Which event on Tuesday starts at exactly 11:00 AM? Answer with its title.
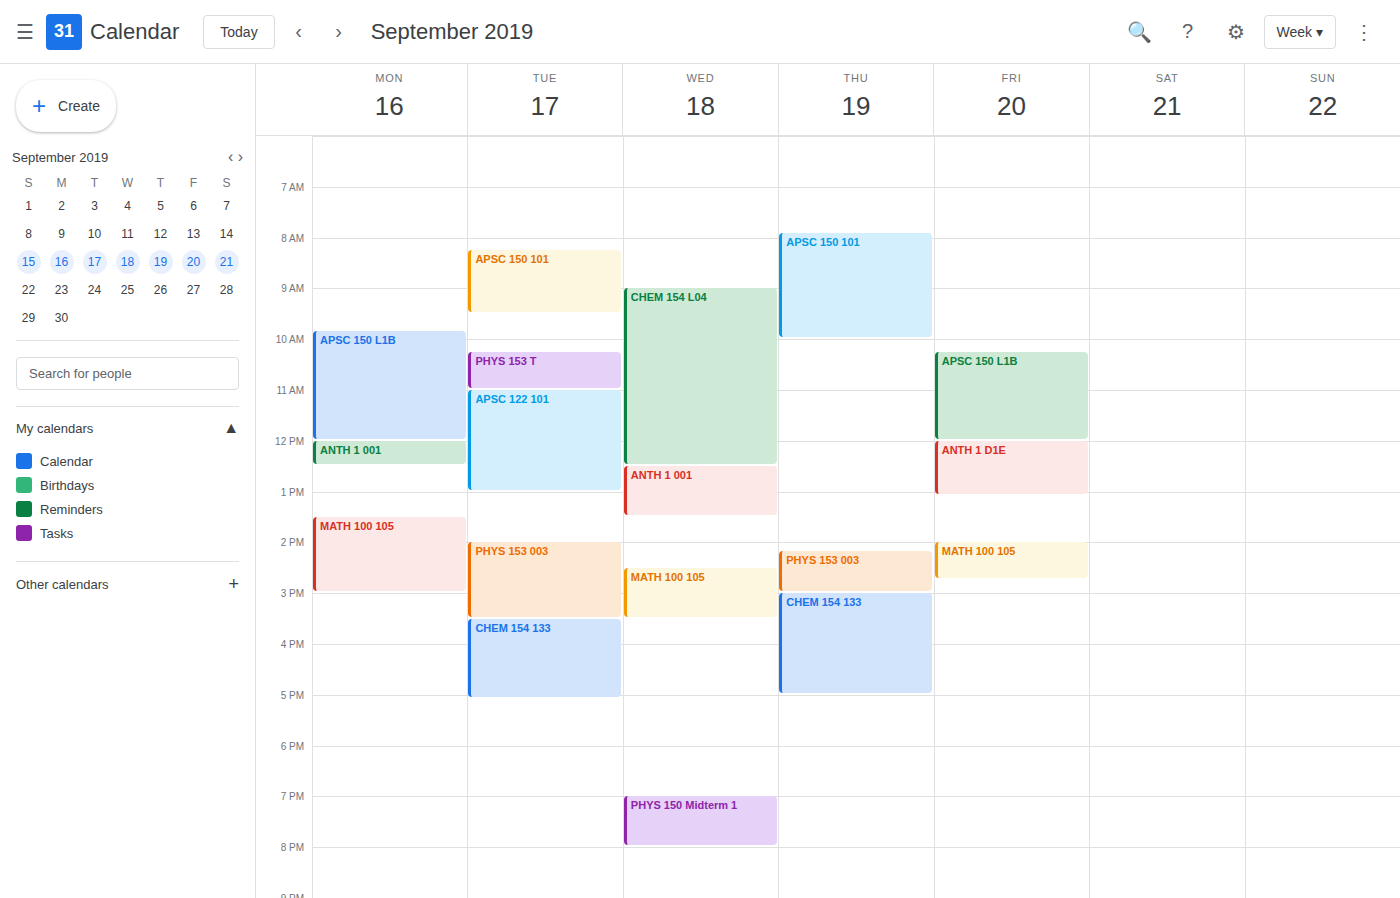
"APSC 122 101"